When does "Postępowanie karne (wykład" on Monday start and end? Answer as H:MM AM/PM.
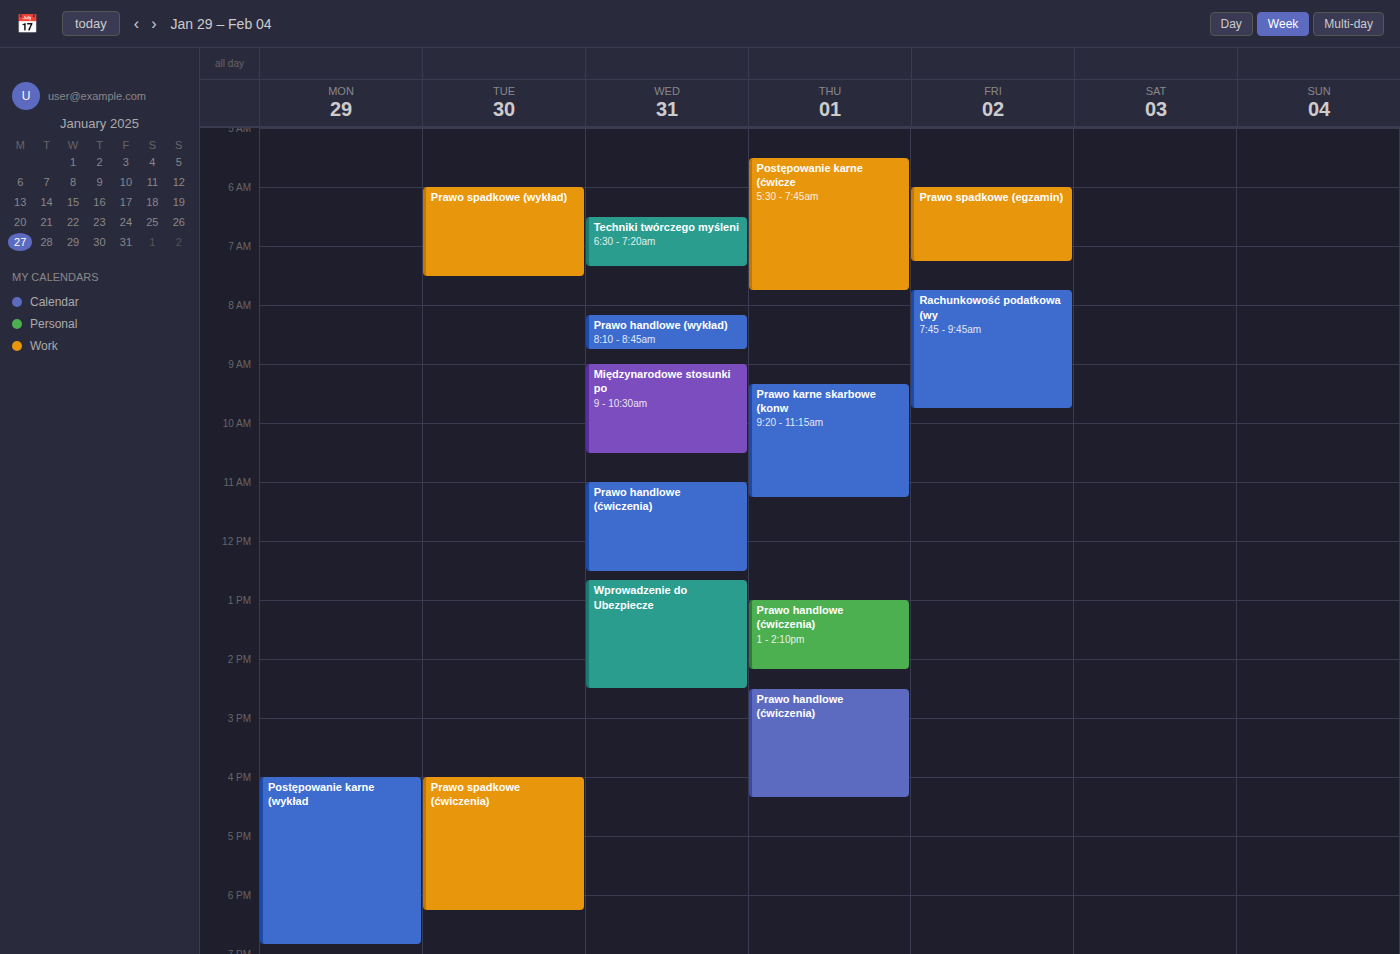
4:00 PM to 6:50 PM